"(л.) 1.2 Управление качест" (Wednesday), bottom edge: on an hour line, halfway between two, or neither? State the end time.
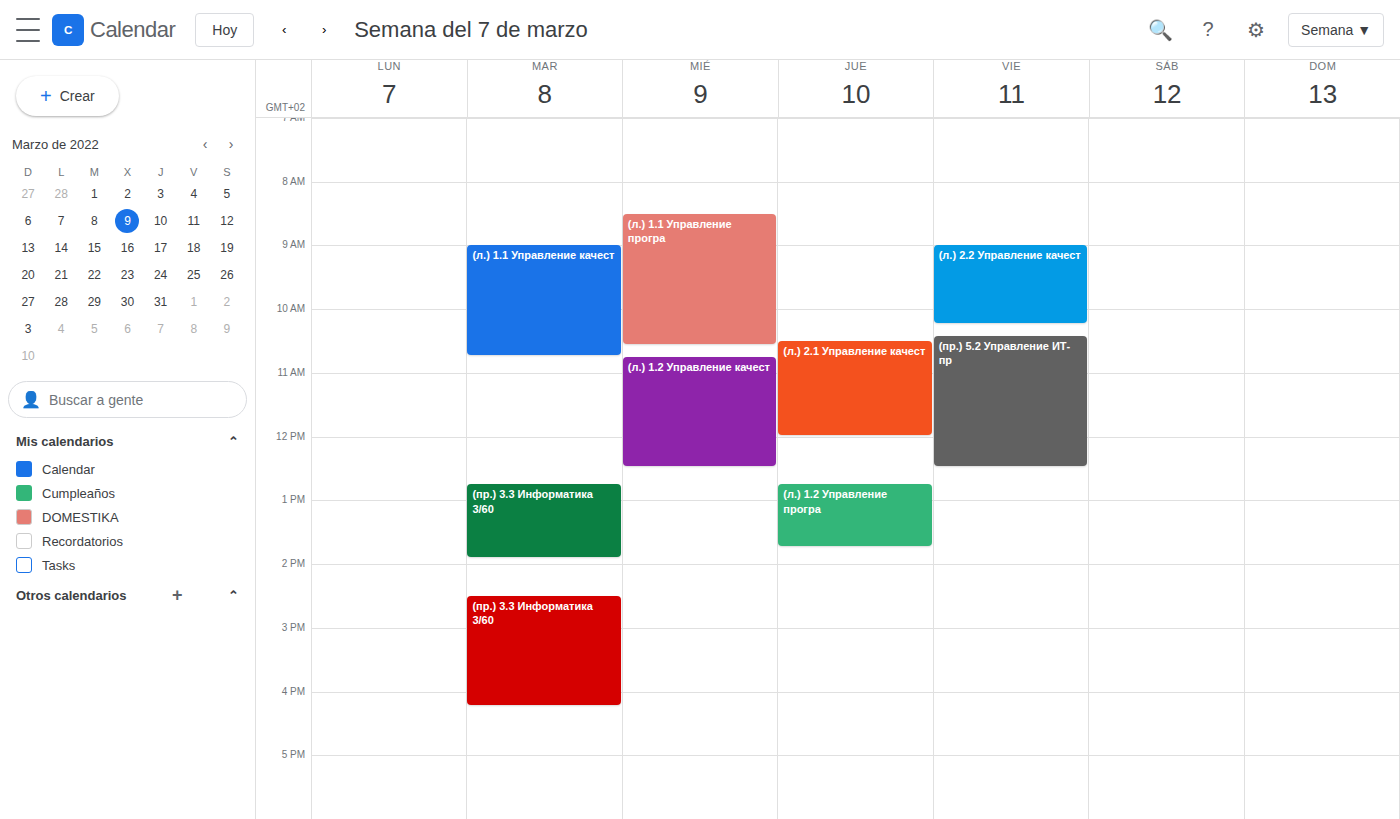
12:30 PM -- halfway between the 12 PM and 1 PM lines.